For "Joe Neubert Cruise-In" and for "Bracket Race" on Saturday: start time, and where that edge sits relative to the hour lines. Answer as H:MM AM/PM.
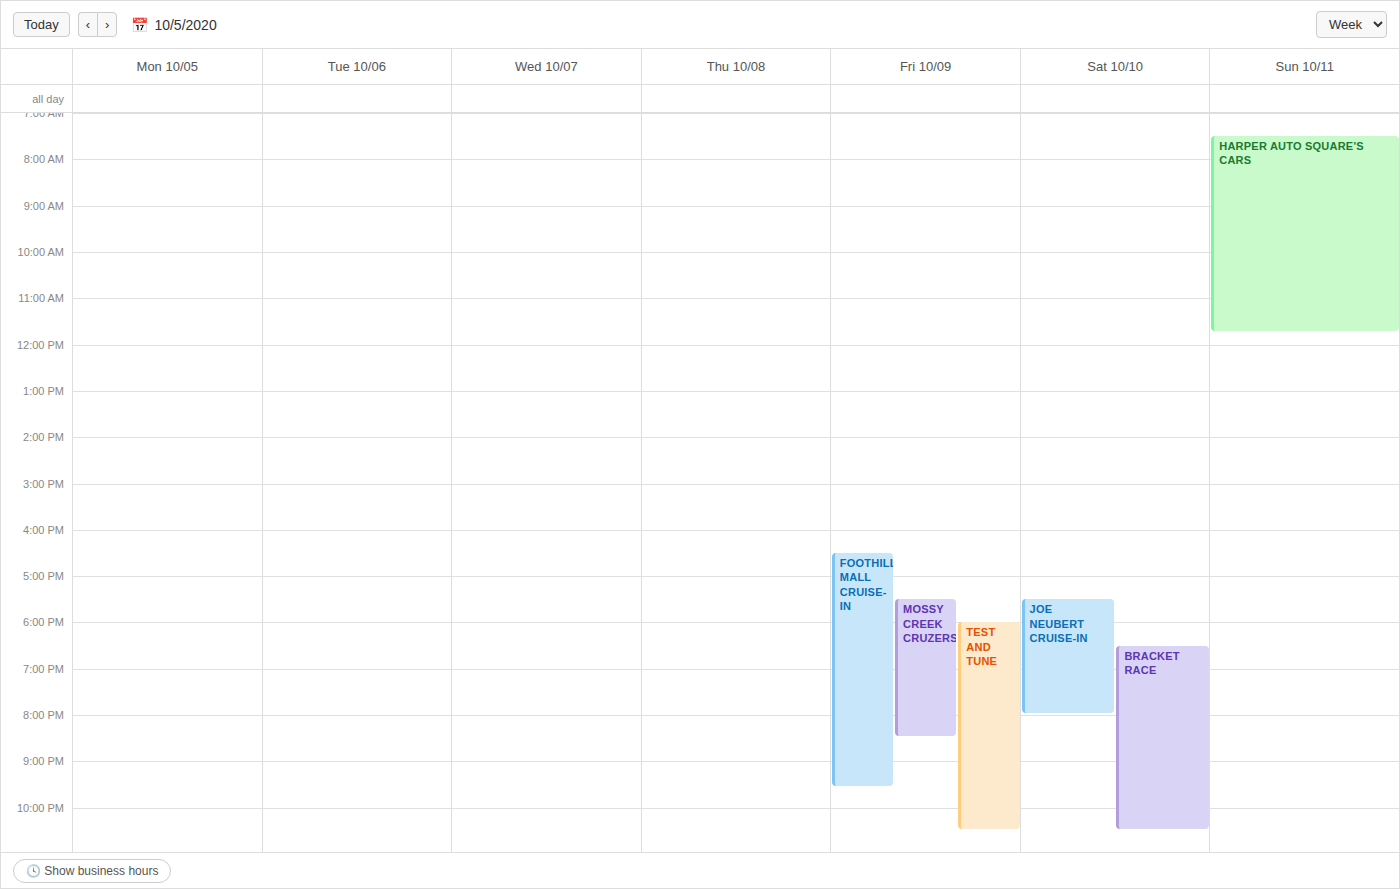
"Joe Neubert Cruise-In": 5:30 PM, halfway between the 5 PM and 6 PM lines. "Bracket Race": 6:30 PM, halfway between the 6 PM and 7 PM lines.